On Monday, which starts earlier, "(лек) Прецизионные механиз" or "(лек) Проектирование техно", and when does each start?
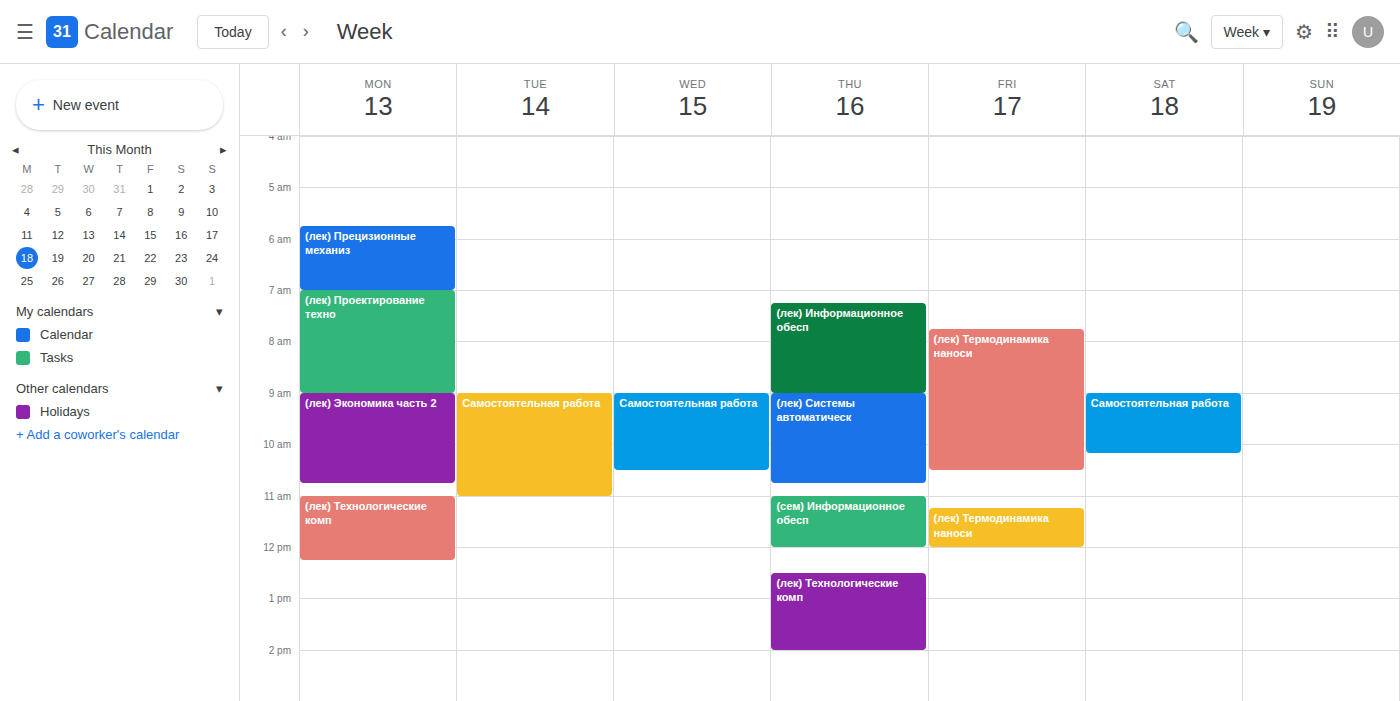
"(лек) Прецизионные механиз" 5:45 AM; "(лек) Проектирование техно" 7:00 AM.